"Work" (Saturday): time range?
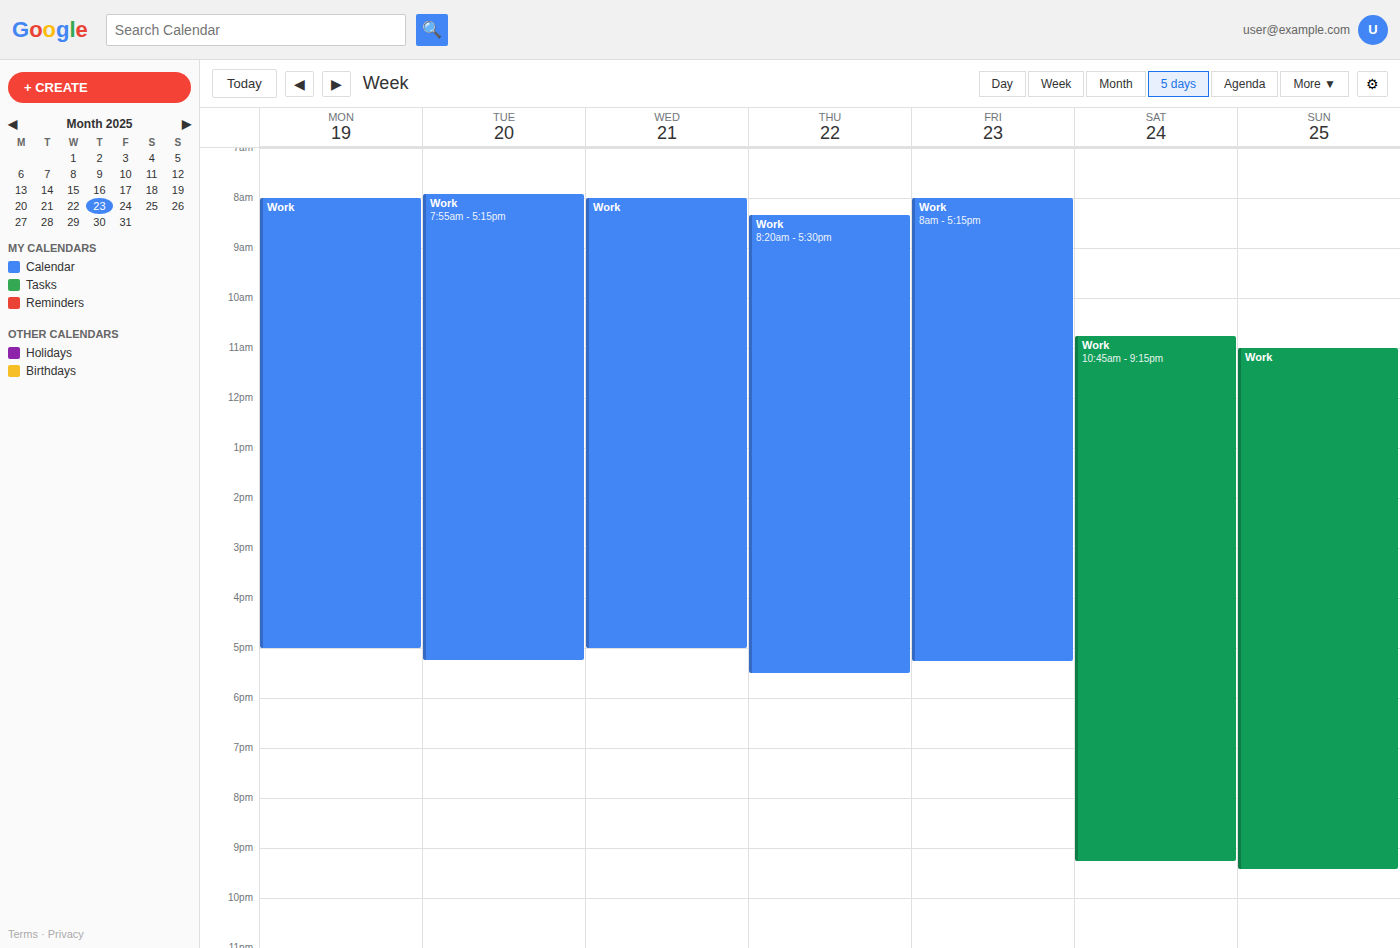
10:45 AM to 9:15 PM